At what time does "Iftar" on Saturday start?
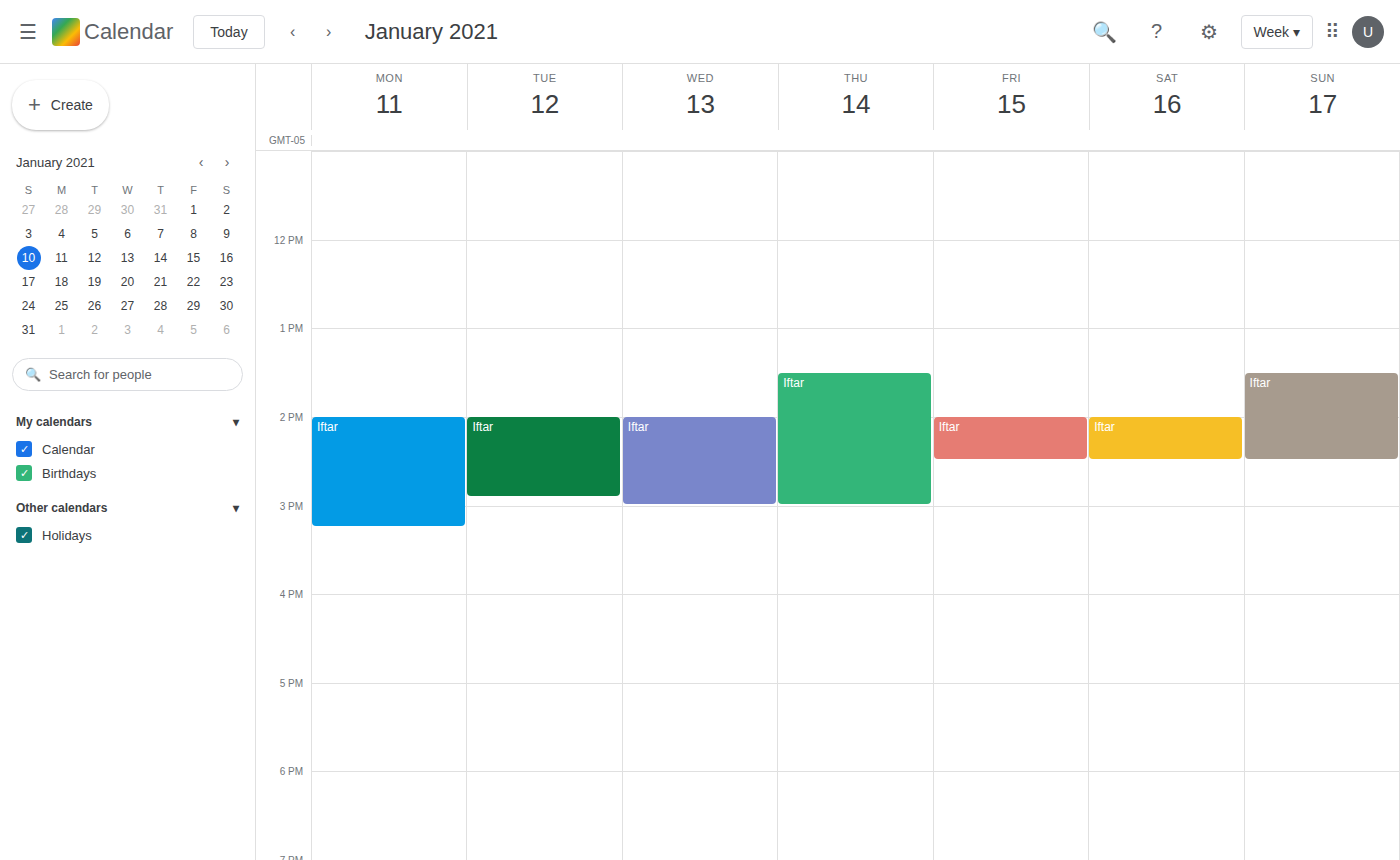
2:00 PM